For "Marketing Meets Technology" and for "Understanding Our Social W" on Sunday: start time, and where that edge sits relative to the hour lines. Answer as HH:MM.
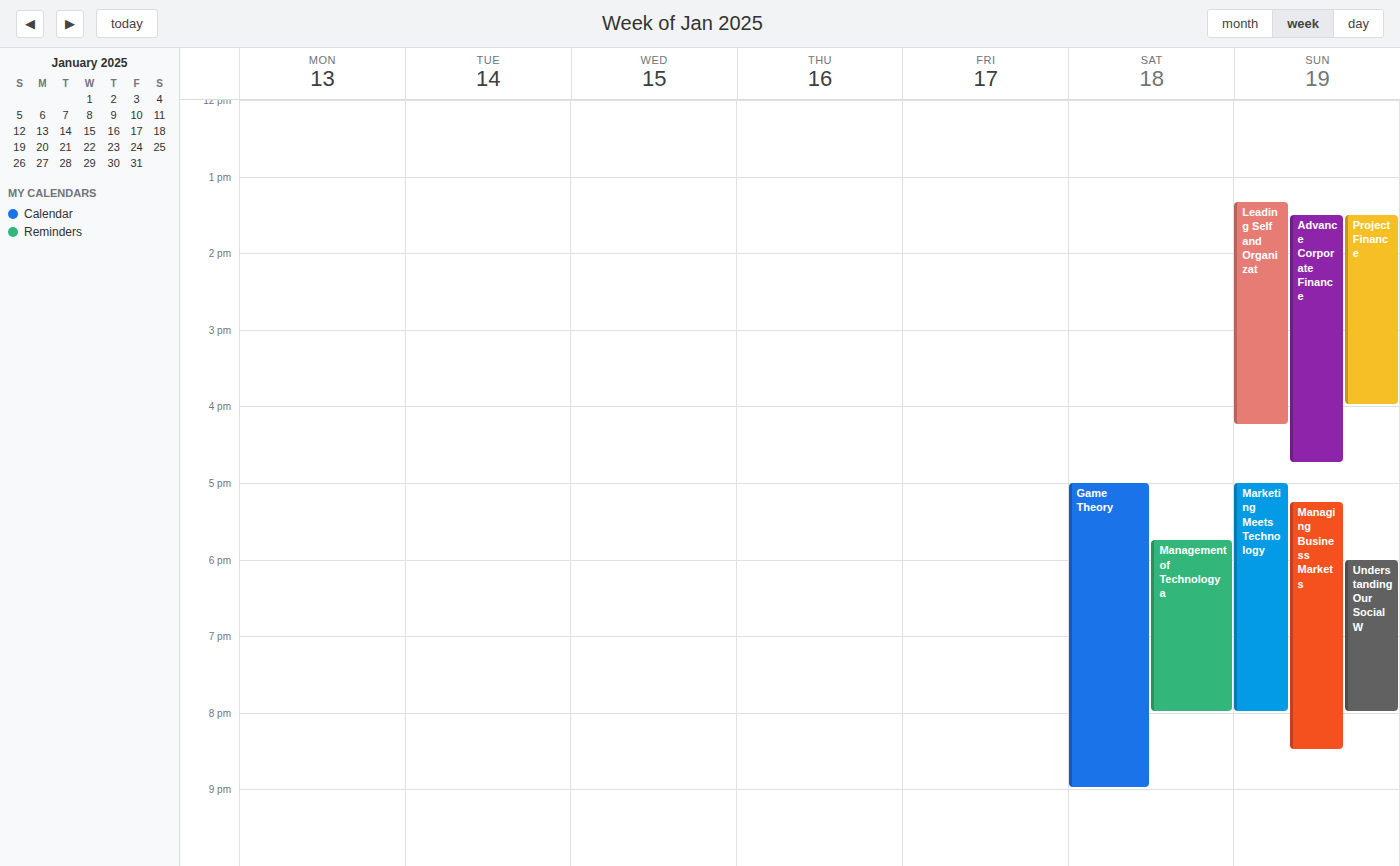
"Marketing Meets Technology": 17:00, exactly on the 17:00 line. "Understanding Our Social W": 18:00, exactly on the 18:00 line.